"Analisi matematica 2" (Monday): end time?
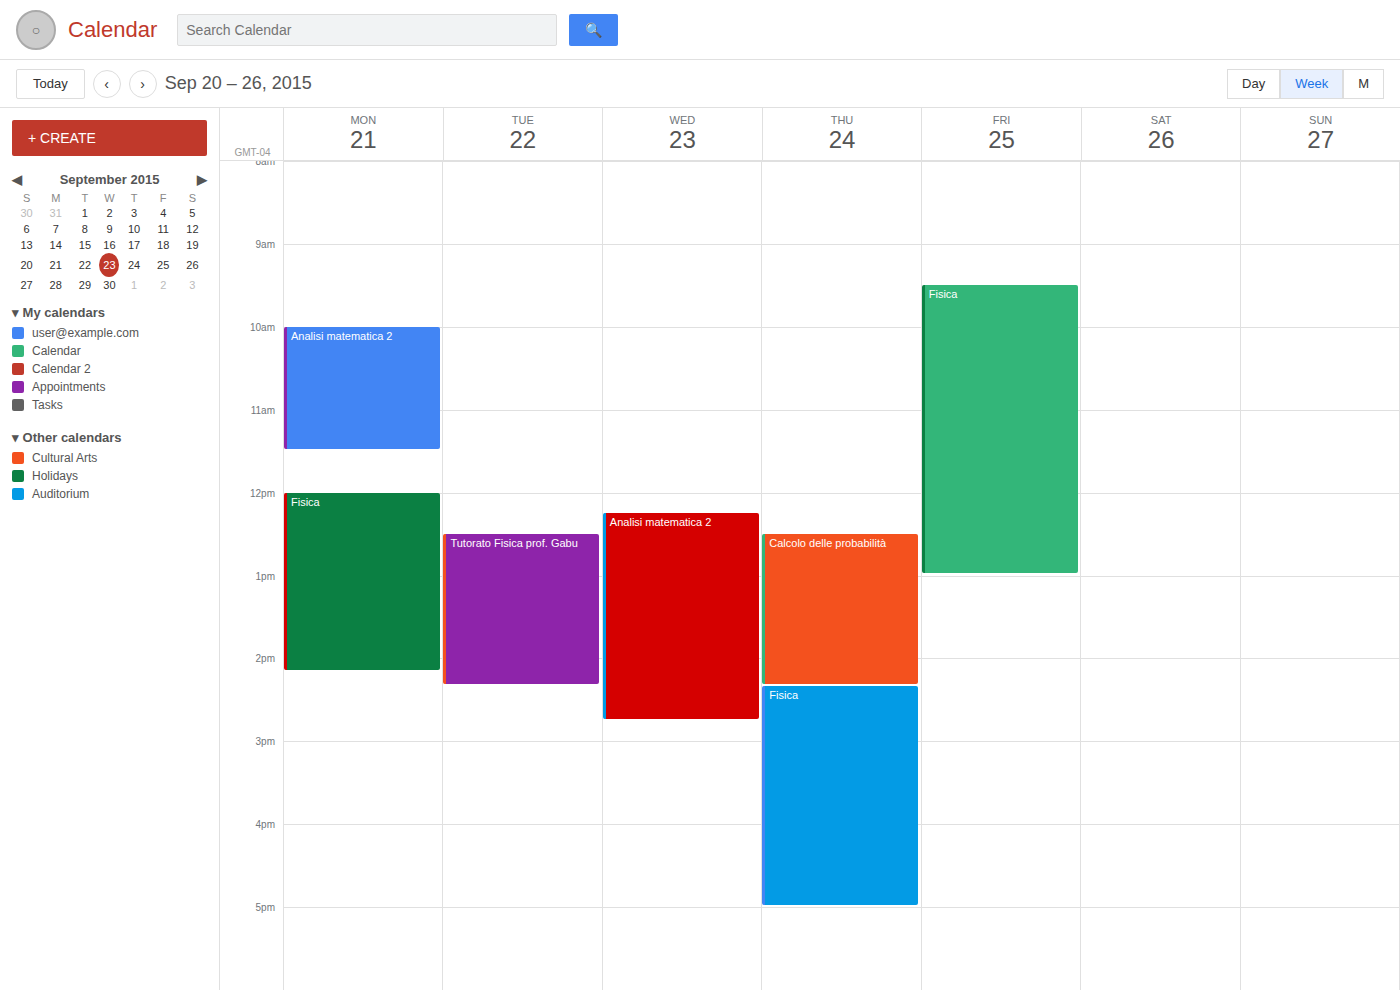
11:30 AM